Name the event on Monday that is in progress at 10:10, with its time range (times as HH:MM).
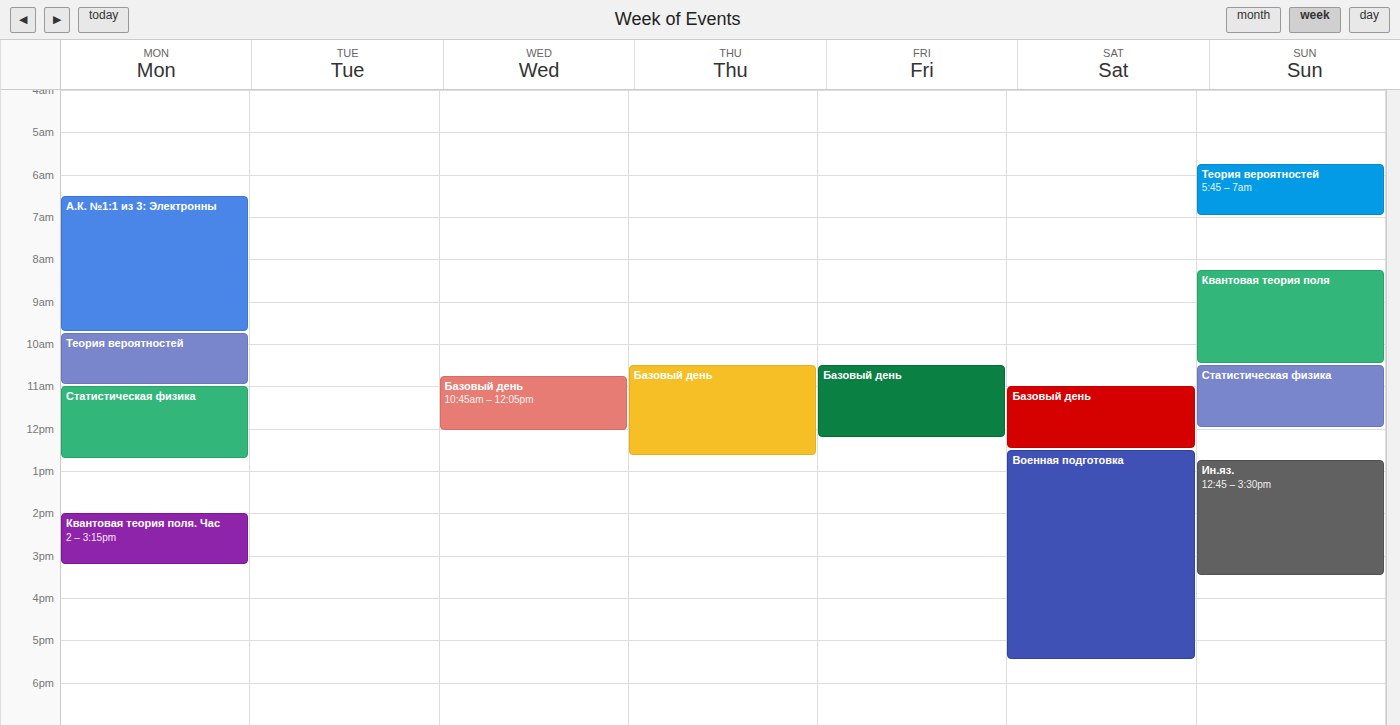
"Теория вероятностей", 09:45 to 11:00